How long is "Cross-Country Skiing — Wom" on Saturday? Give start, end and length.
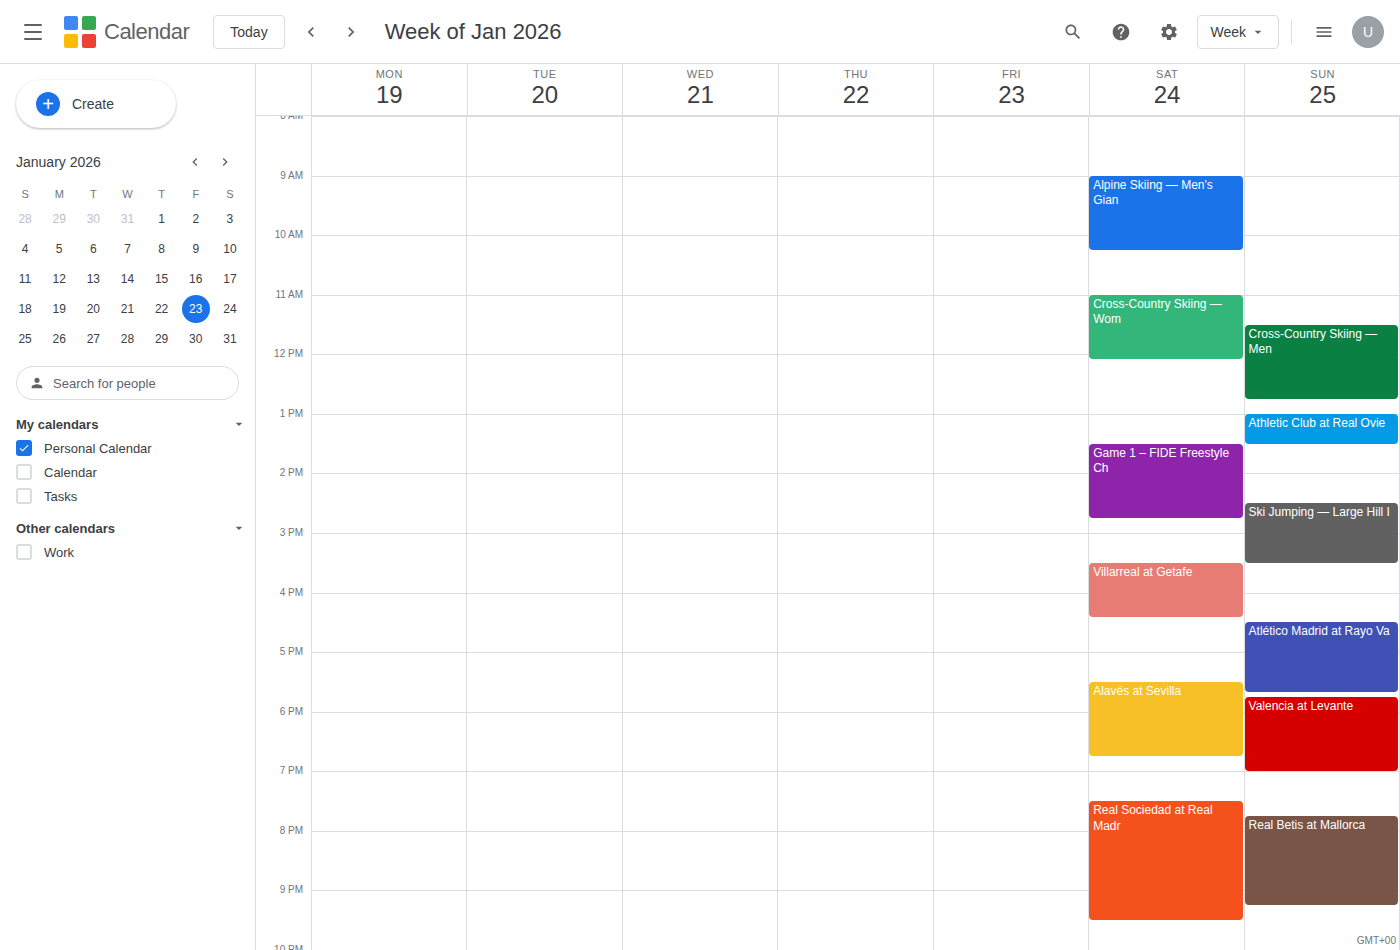
11:00 AM to 12:05 PM, 1 hour 5 minutes